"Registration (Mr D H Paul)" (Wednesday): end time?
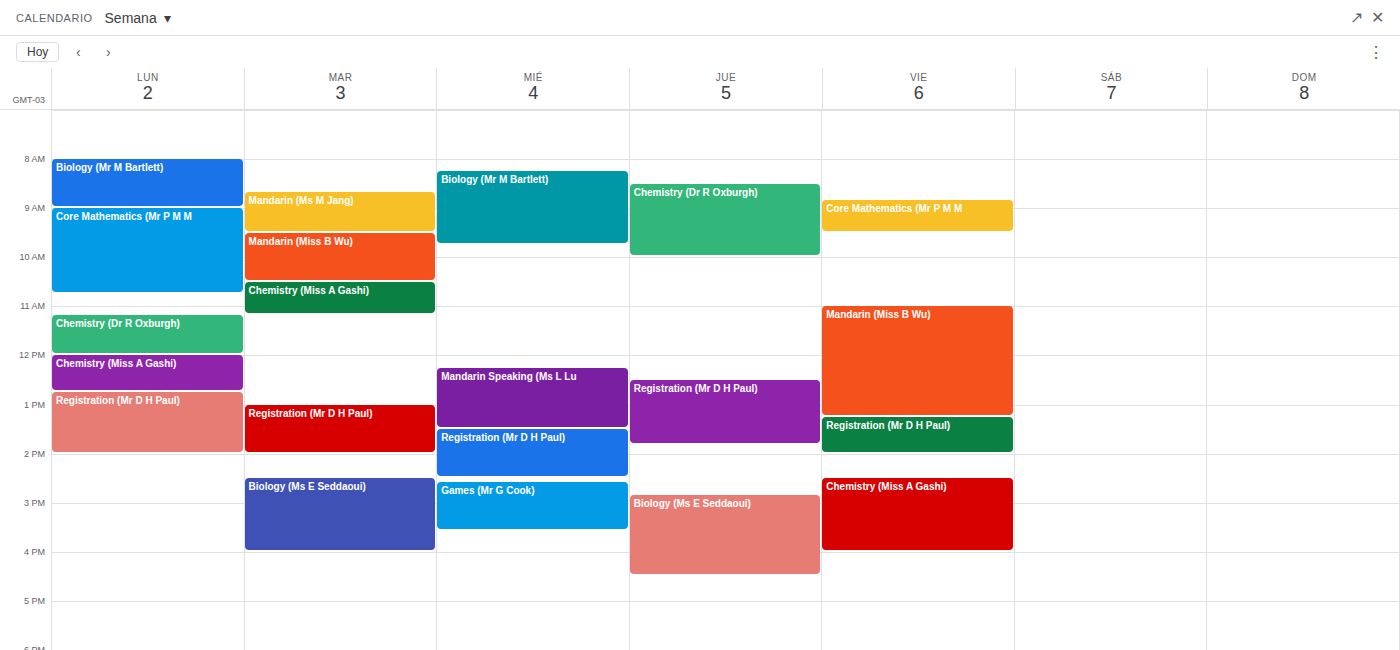
14:30